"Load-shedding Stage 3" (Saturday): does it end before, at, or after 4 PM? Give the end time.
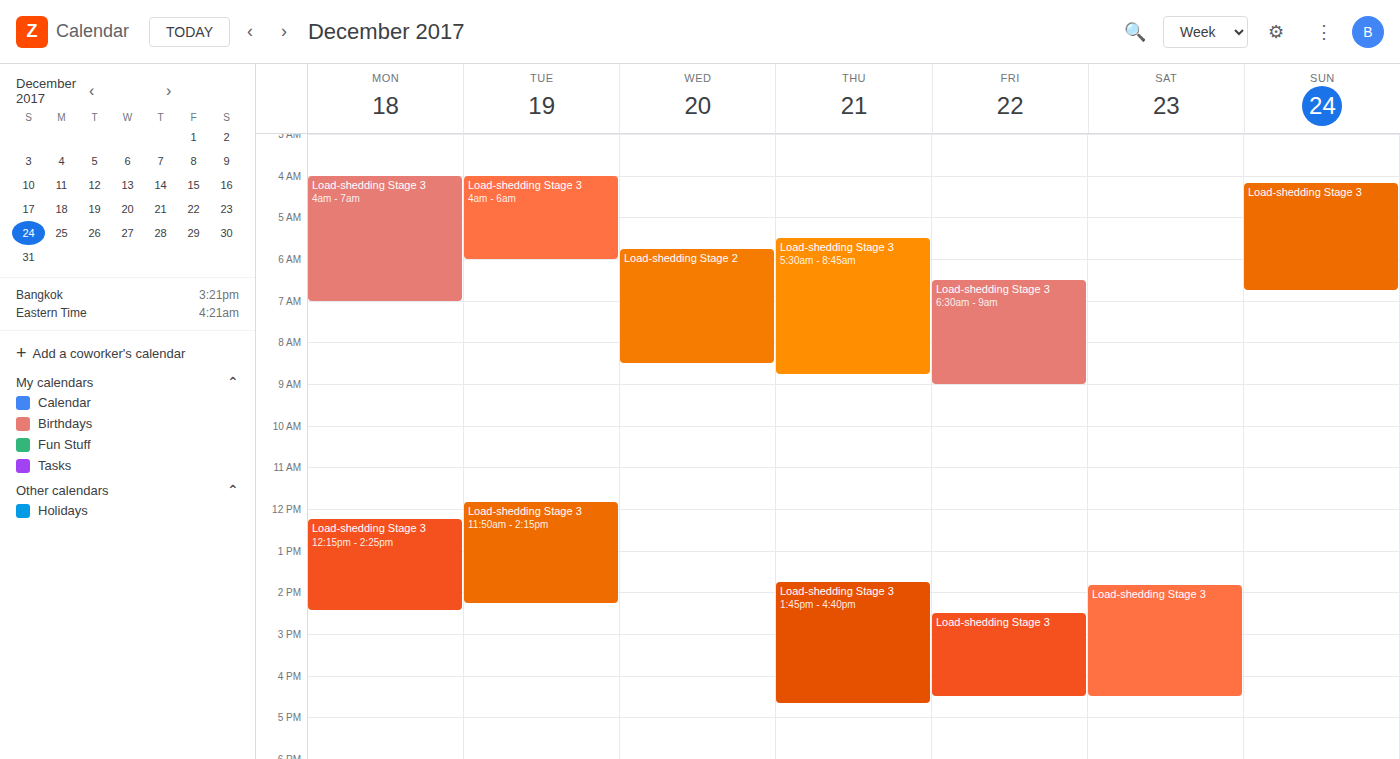
4:30 PM -- after 4 PM, 30 minutes below the 4 PM line.